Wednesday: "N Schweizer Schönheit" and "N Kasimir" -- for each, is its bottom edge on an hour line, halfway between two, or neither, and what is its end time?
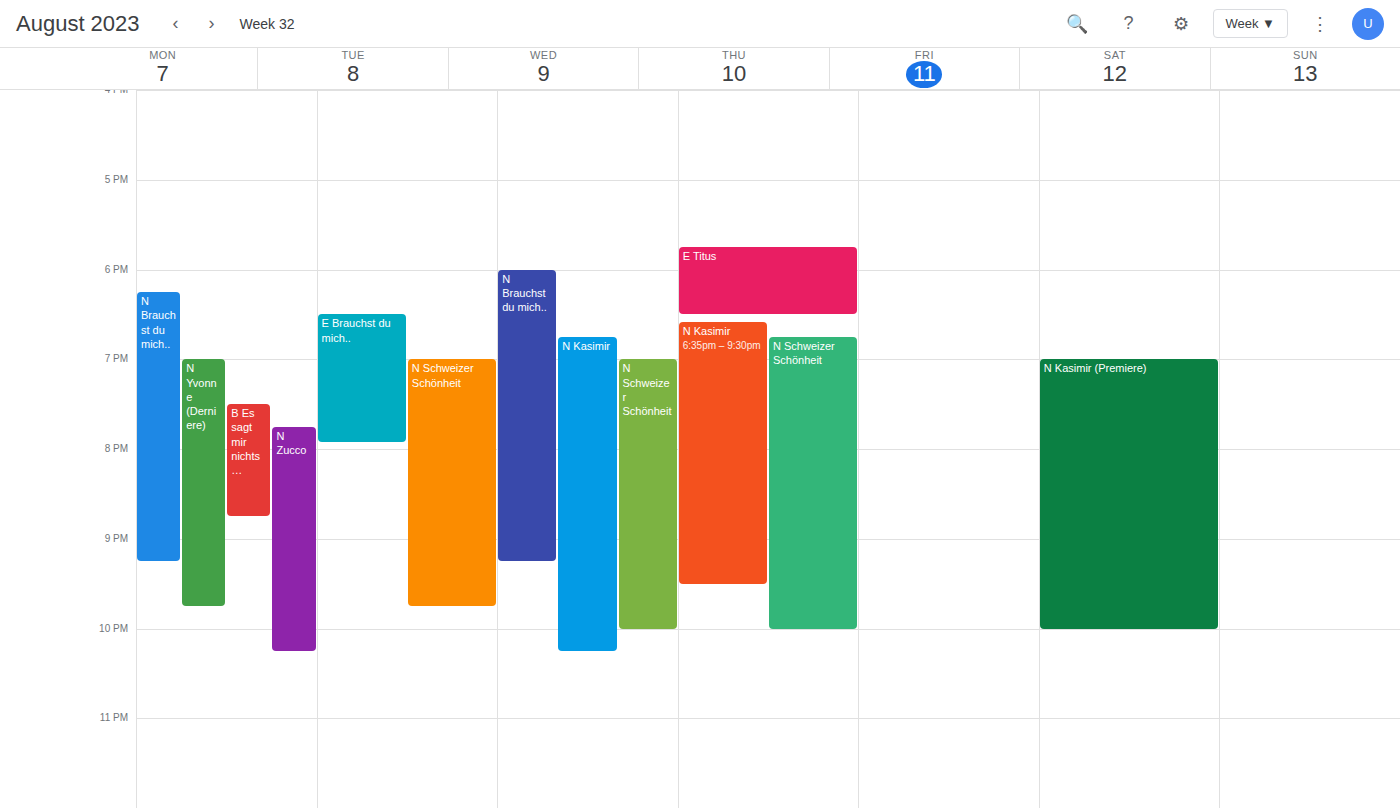
"N Schweizer Schönheit": 10:00 PM, exactly on the 10 PM line. "N Kasimir": 10:15 PM, neither: a quarter of the way from the 10 PM line to the 11 PM line.